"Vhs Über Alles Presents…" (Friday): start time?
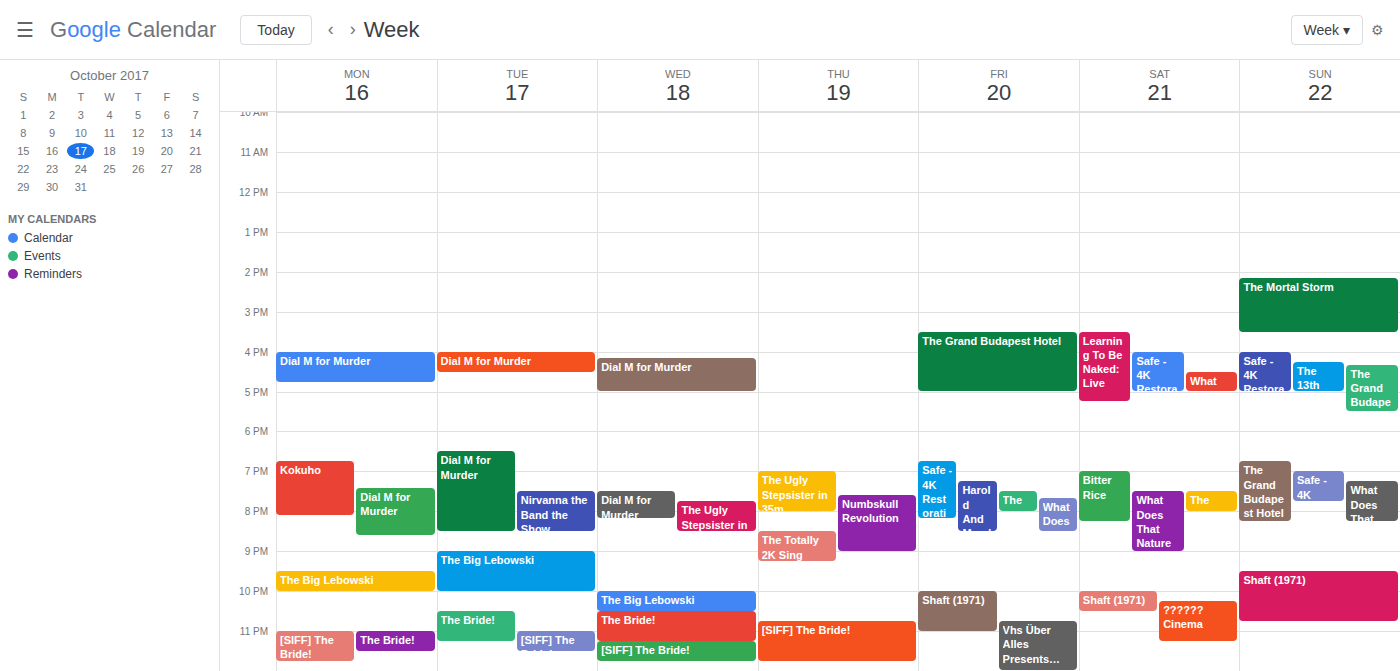
22:45